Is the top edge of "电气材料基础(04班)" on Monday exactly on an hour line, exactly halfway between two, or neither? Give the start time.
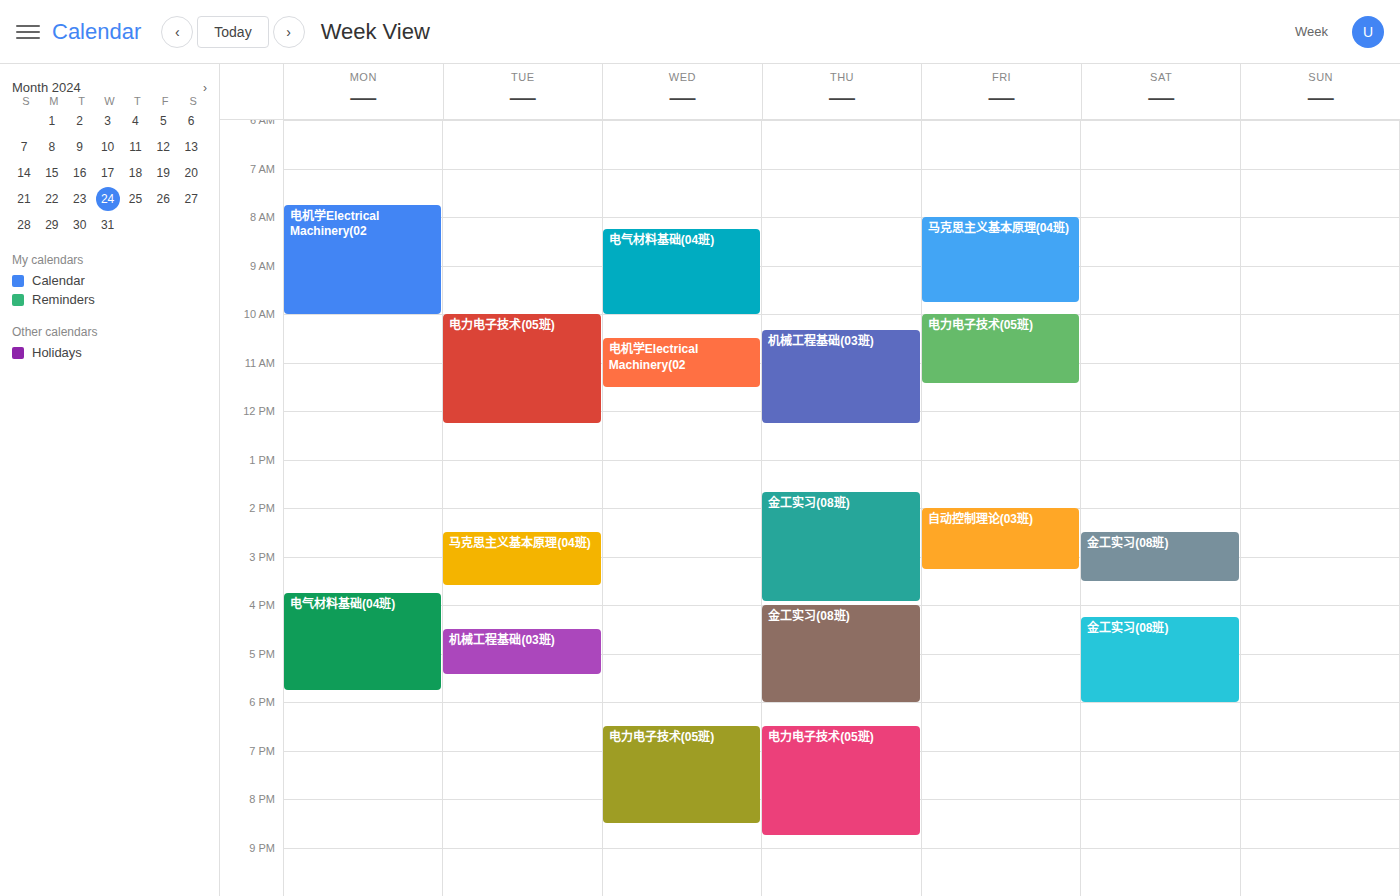
3:45 PM -- neither: three quarters of the way from the 3 PM line to the 4 PM line.